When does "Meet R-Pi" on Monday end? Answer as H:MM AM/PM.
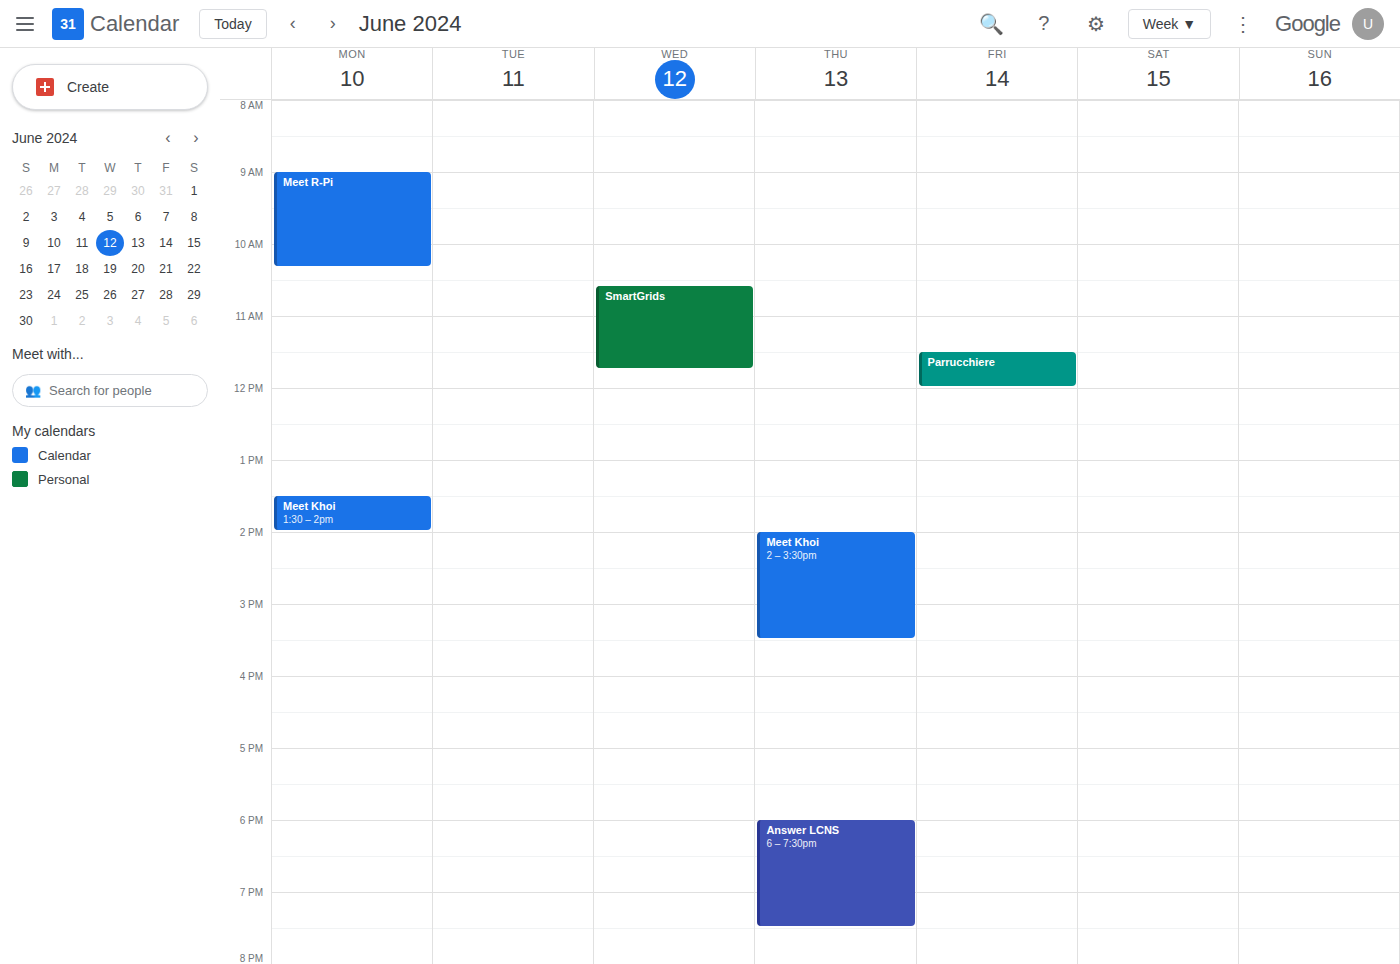
10:20 AM